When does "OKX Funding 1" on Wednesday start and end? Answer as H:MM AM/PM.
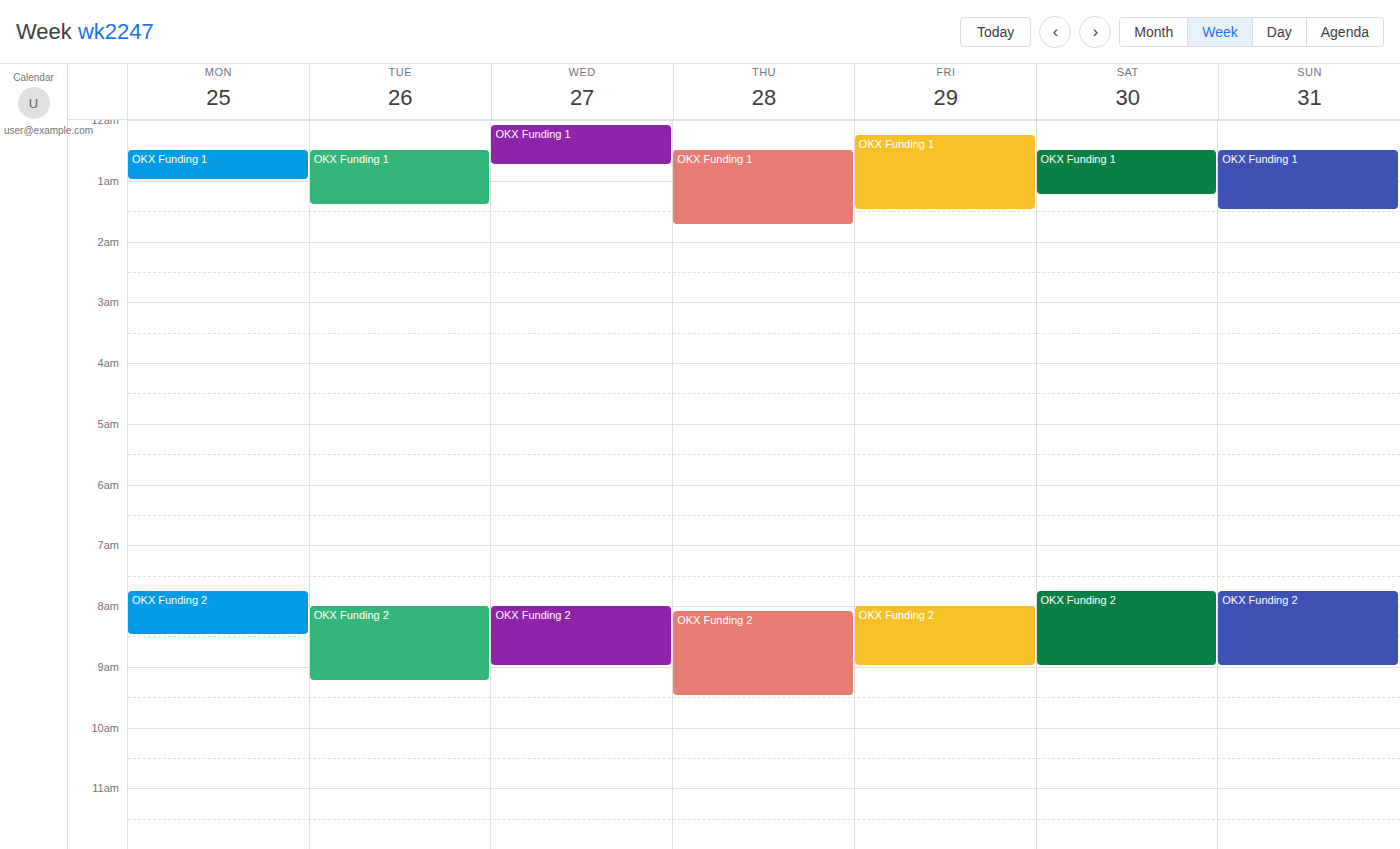
12:05 AM to 12:45 AM